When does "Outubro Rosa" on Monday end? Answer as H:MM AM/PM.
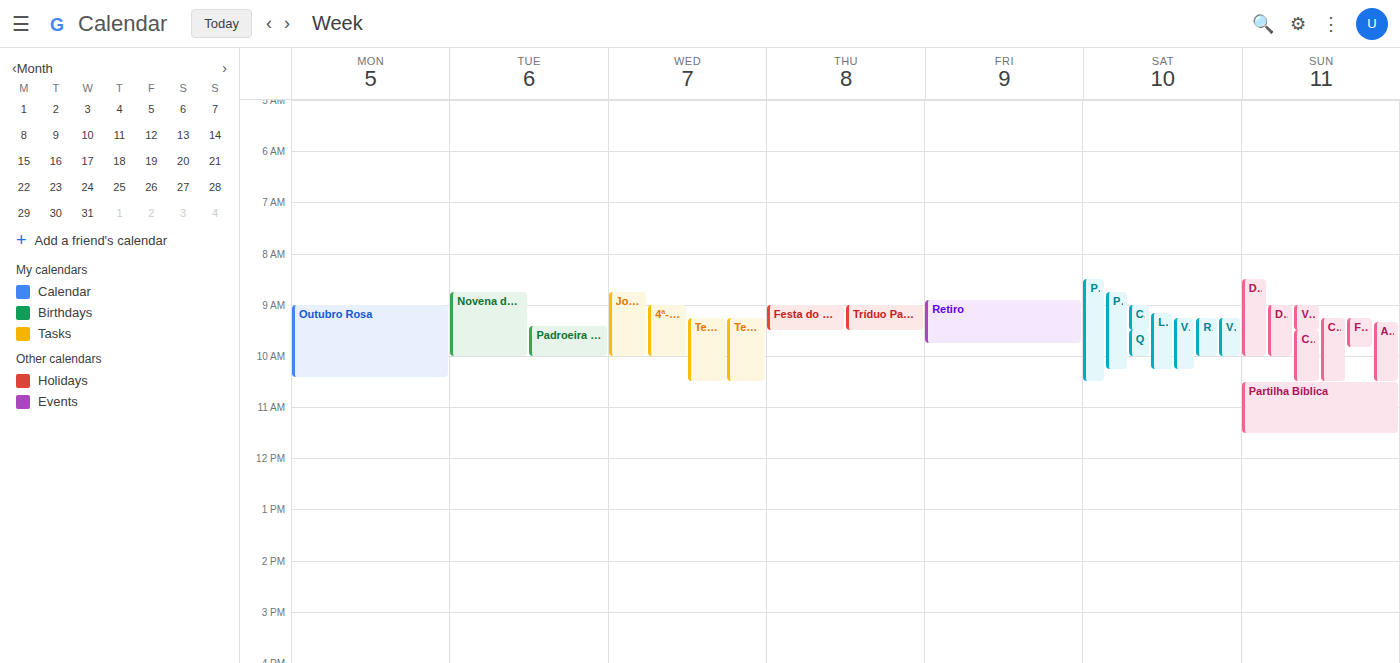
10:25 AM